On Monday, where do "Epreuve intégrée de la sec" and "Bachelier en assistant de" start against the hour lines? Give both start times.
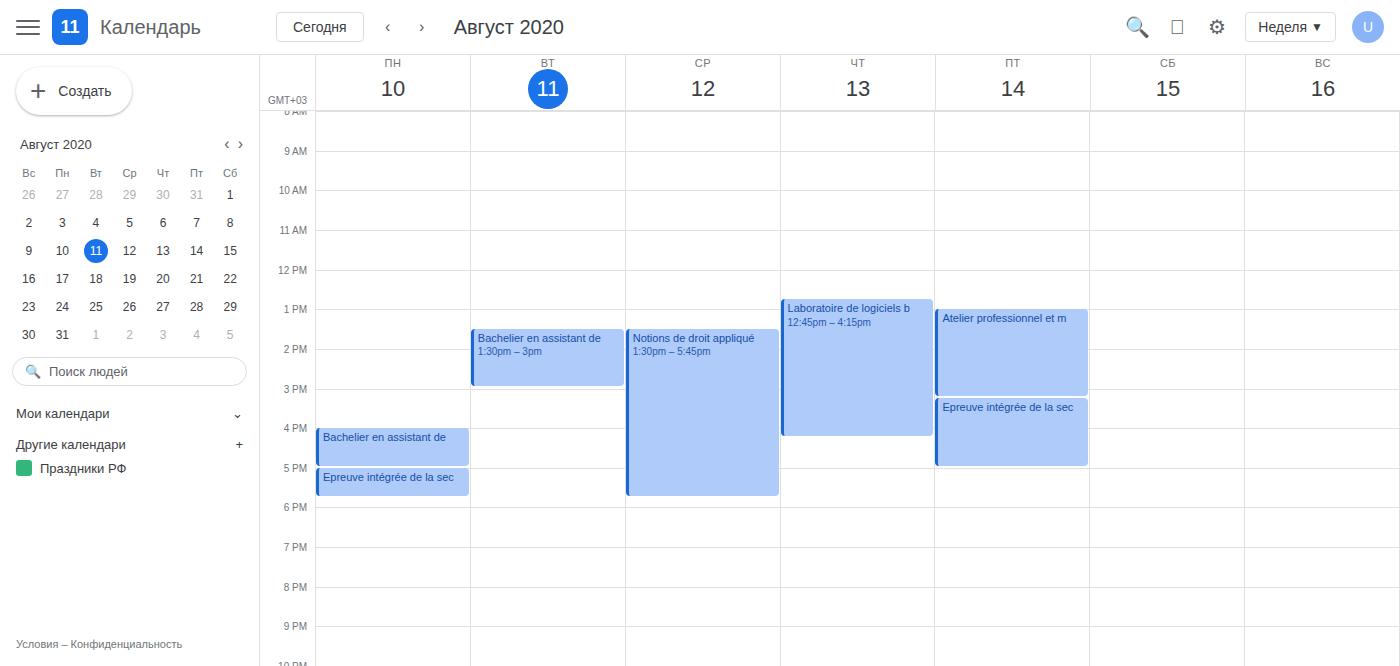
"Epreuve intégrée de la sec": 5:00 PM, exactly on the 5 PM line. "Bachelier en assistant de": 4:00 PM, exactly on the 4 PM line.